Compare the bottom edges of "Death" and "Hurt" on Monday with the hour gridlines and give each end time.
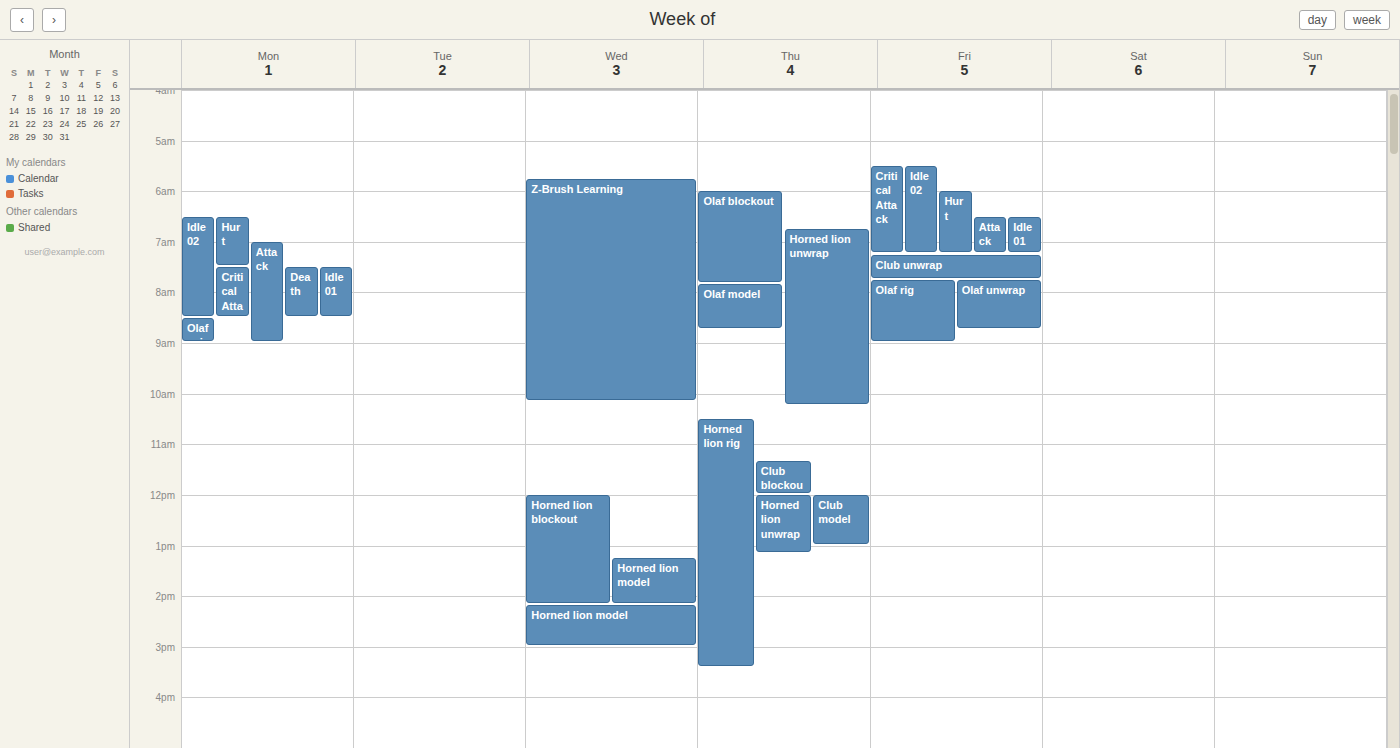
"Death": 08:30, halfway between the 08:00 and 09:00 lines. "Hurt": 07:30, halfway between the 07:00 and 08:00 lines.